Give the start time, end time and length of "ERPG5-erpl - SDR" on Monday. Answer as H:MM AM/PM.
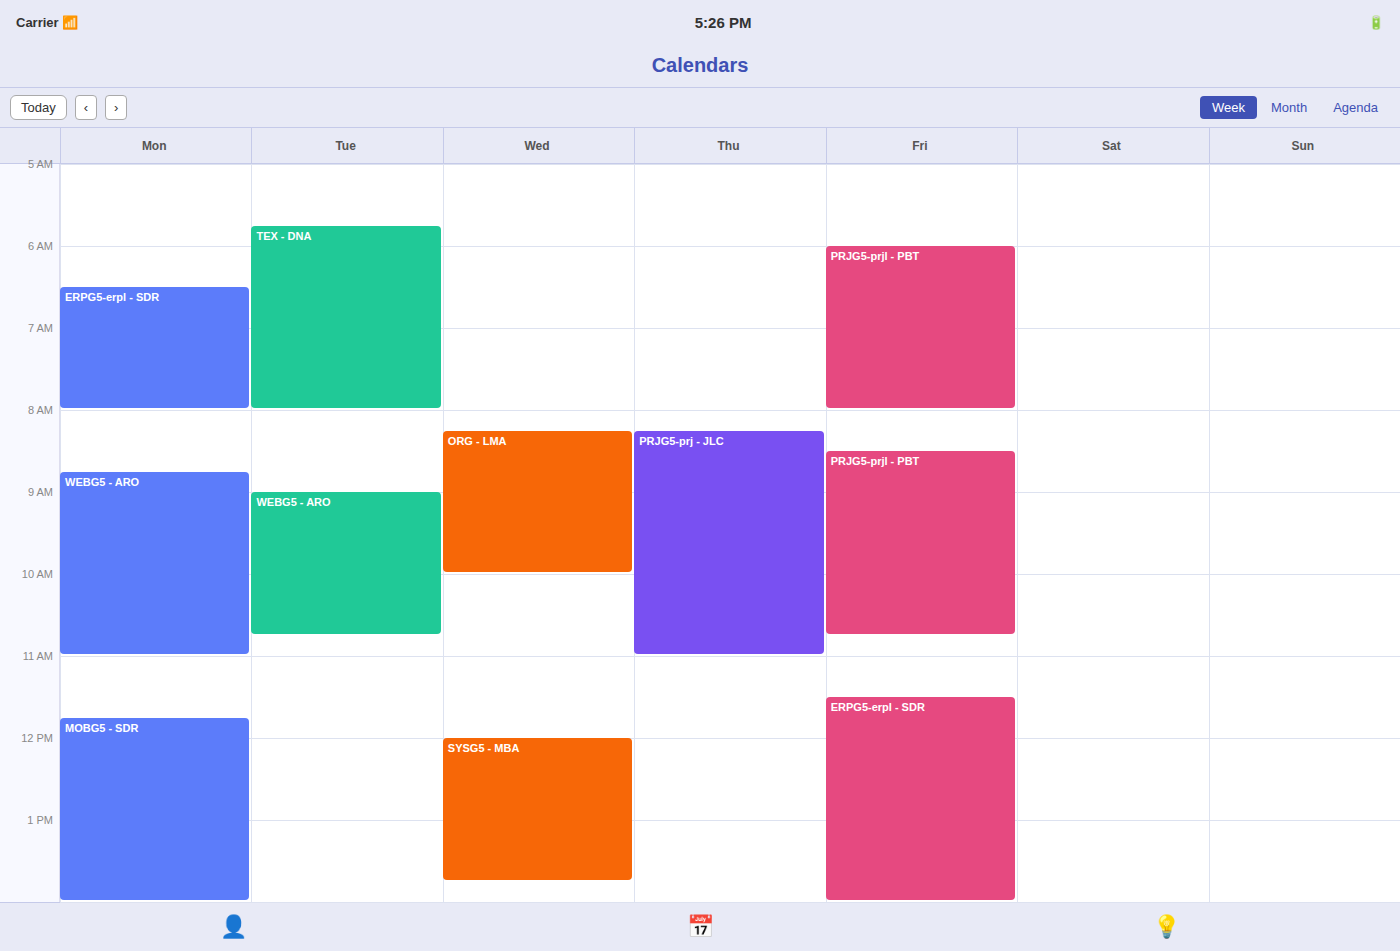
6:30 AM to 8:00 AM, 1 hour 30 minutes